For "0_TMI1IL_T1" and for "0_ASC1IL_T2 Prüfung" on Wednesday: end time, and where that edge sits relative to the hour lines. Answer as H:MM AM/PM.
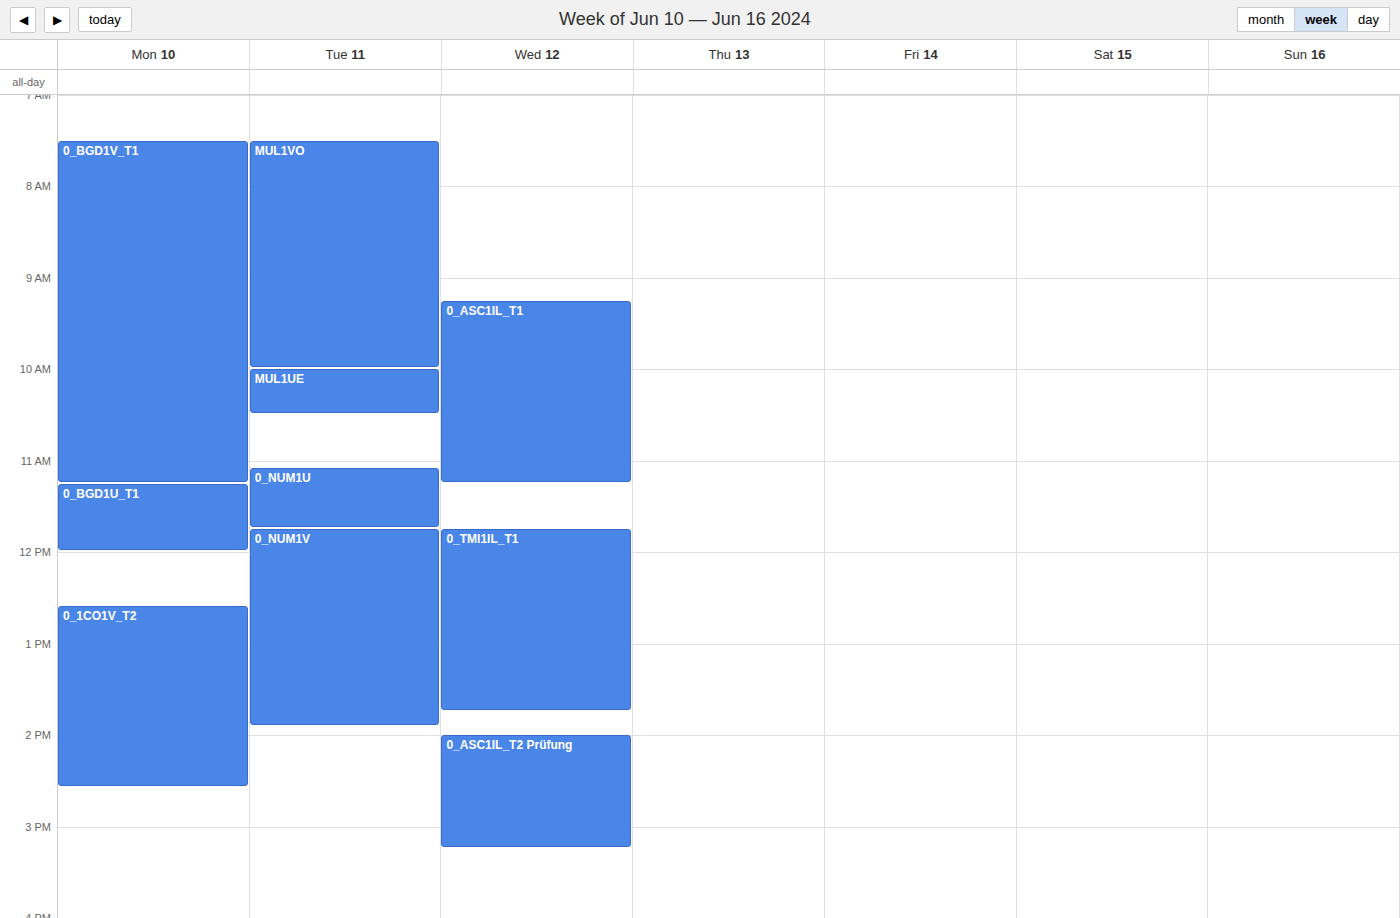
"0_TMI1IL_T1": 1:45 PM, neither: three quarters of the way from the 1 PM line to the 2 PM line. "0_ASC1IL_T2 Prüfung": 3:15 PM, neither: a quarter of the way from the 3 PM line to the 4 PM line.